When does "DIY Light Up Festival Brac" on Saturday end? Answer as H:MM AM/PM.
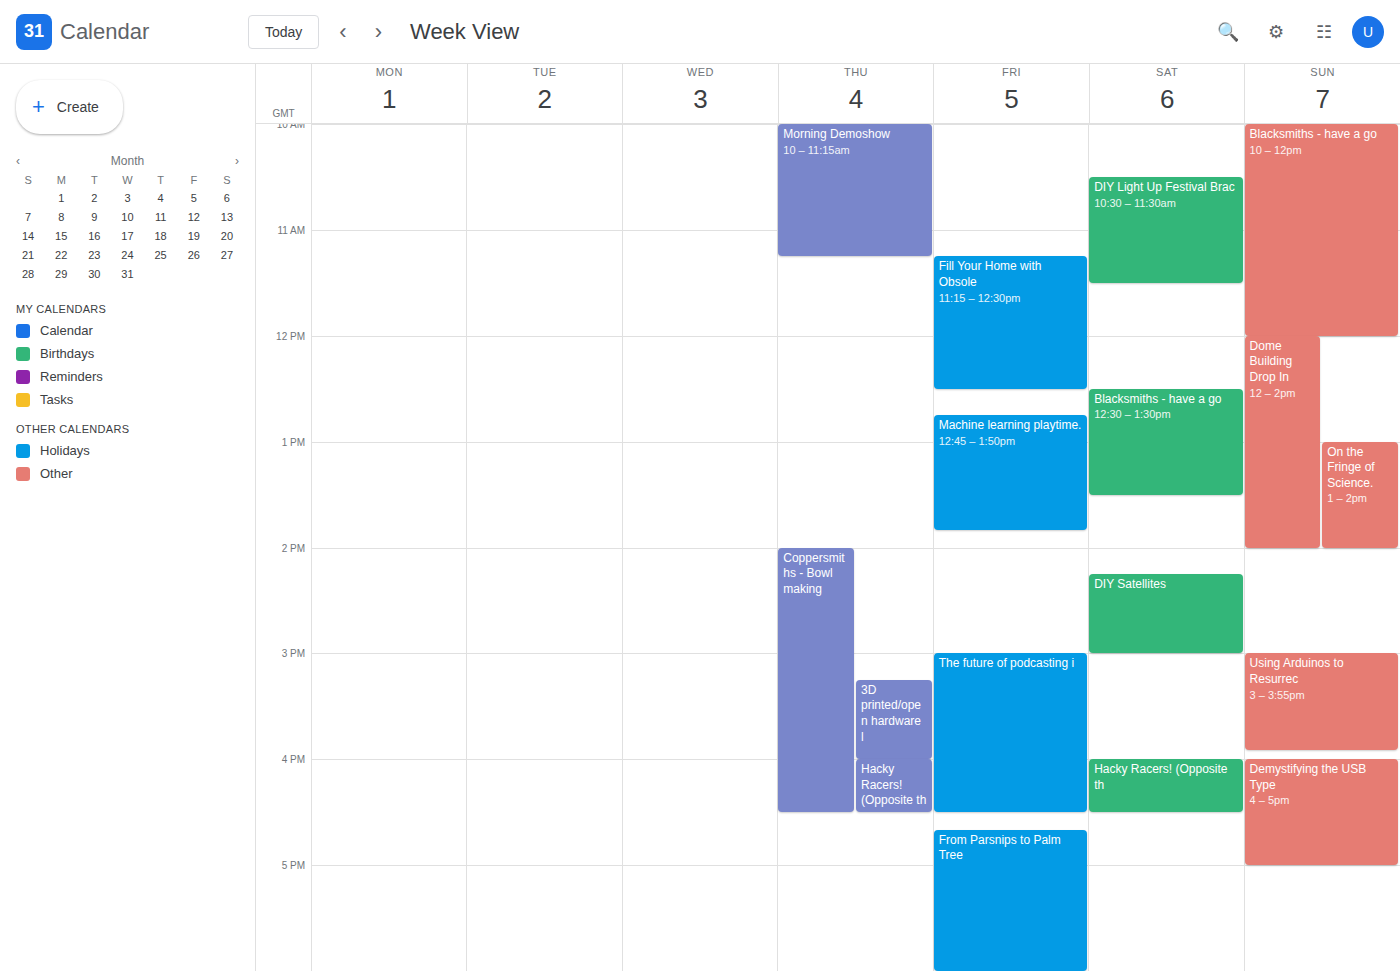
11:30 AM